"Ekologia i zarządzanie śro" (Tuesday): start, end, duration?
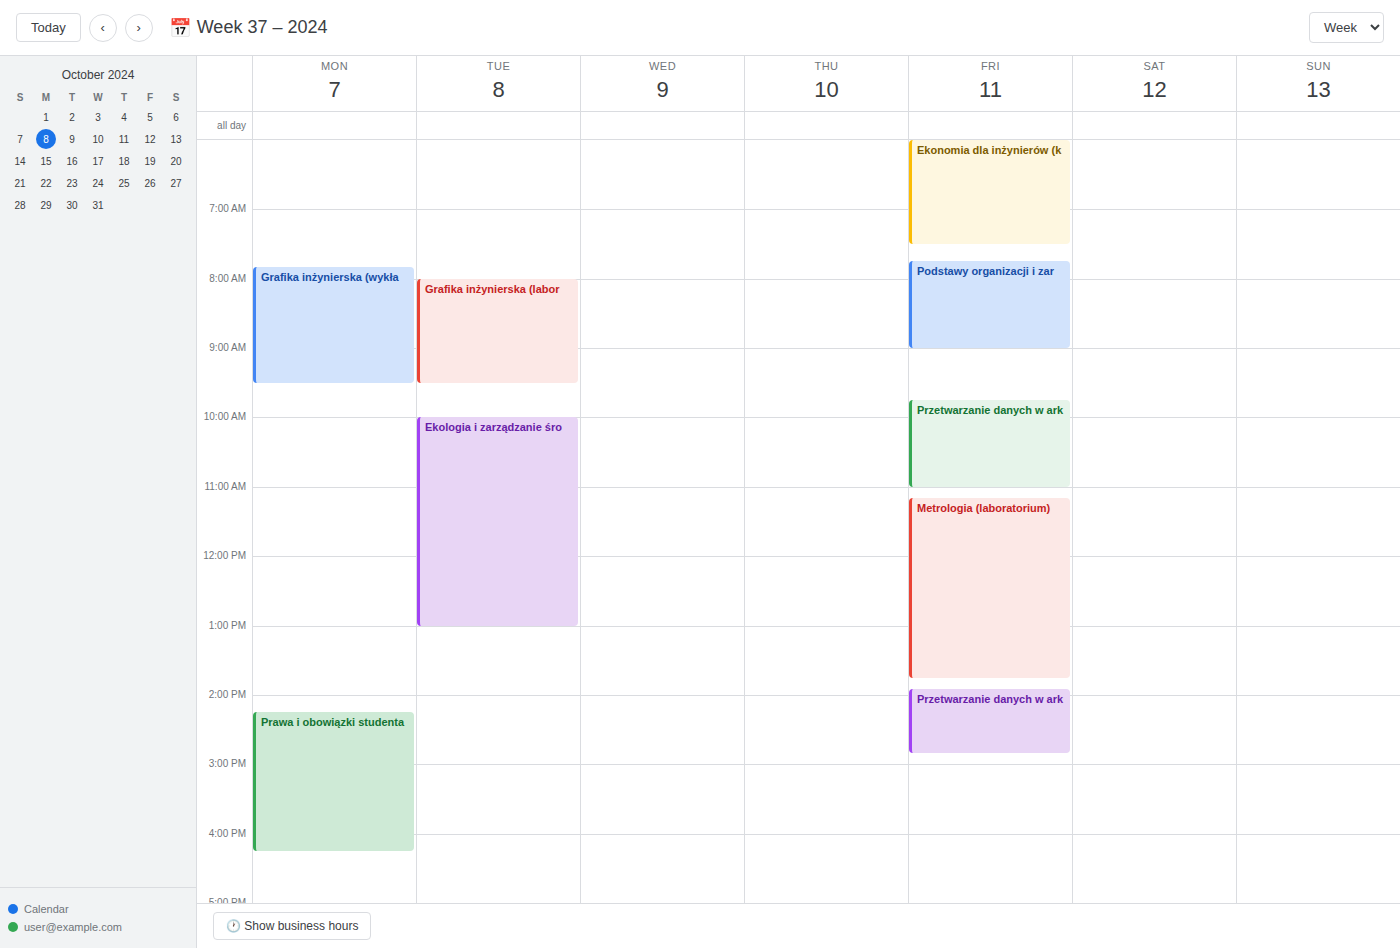
10:00 to 13:00, 3 hours